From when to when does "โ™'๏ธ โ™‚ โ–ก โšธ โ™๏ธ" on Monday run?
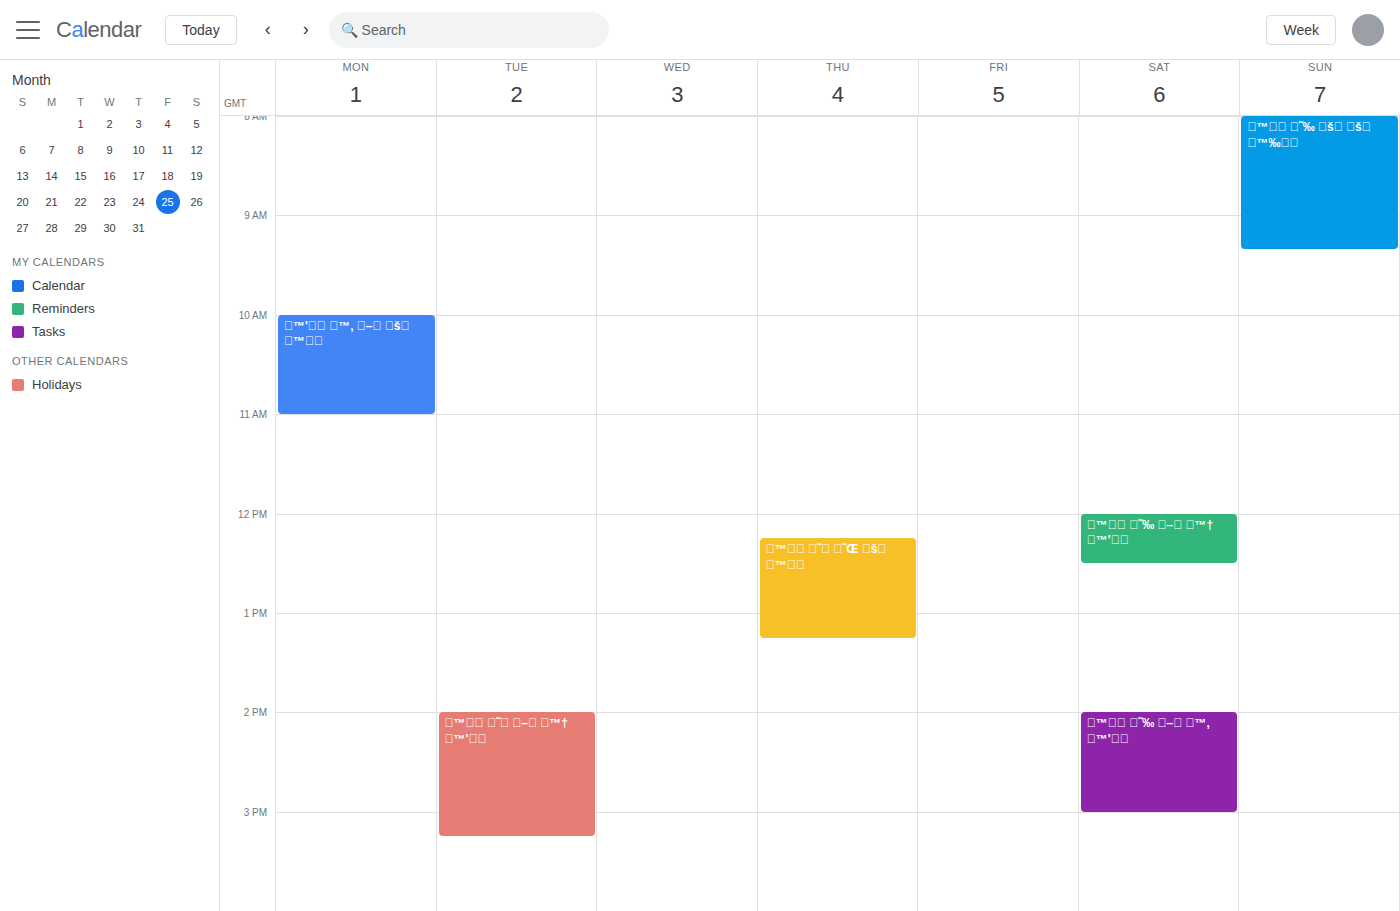
10:00 AM to 11:00 AM